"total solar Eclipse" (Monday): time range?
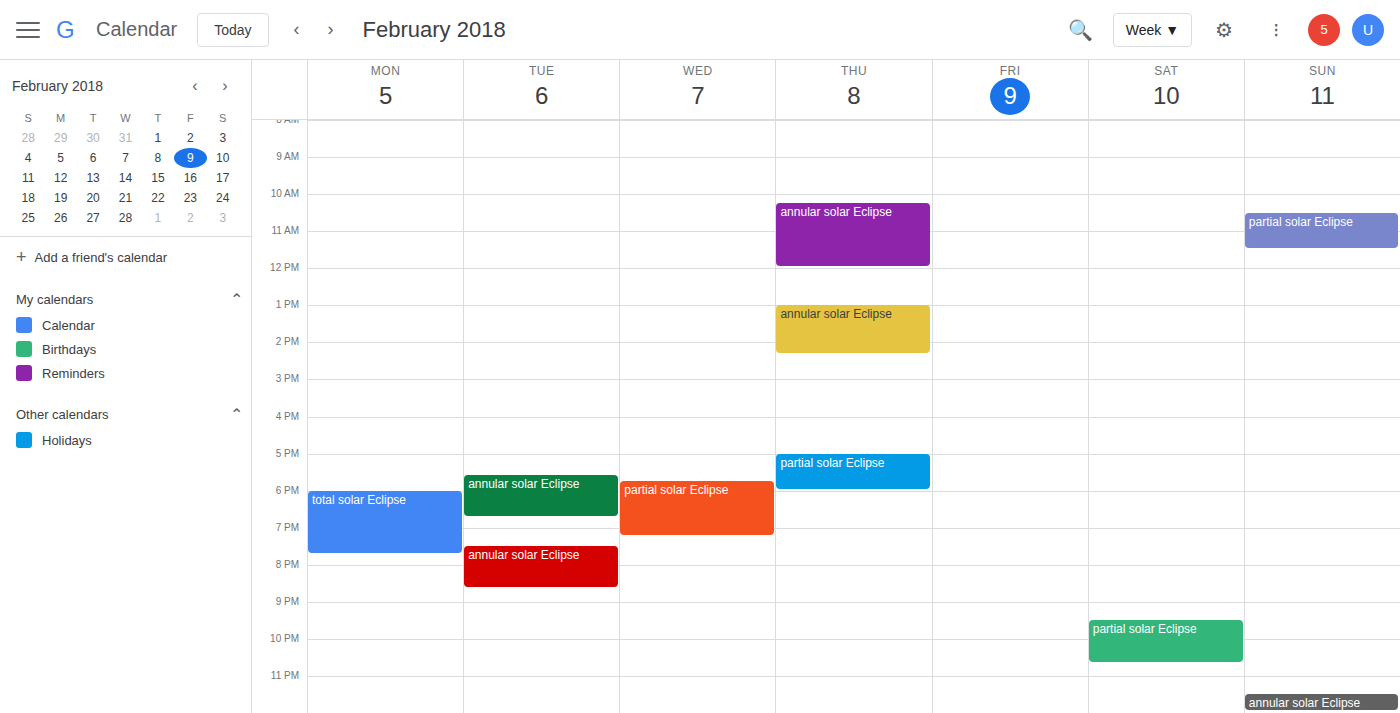
6:00 PM to 7:45 PM